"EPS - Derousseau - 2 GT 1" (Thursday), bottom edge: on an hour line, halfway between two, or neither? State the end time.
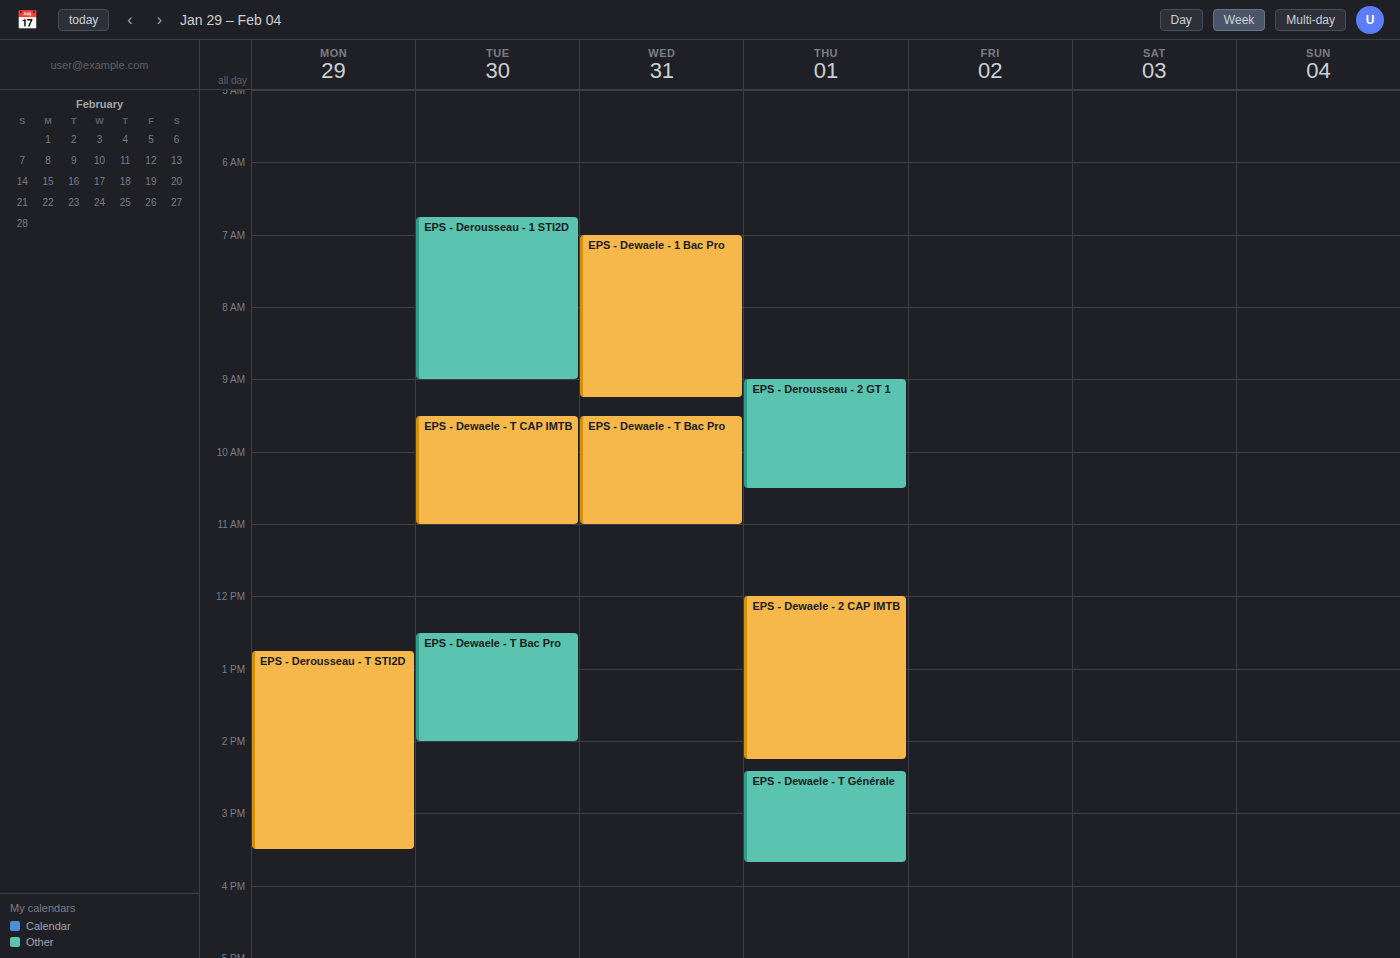
10:30 AM -- halfway between the 10 AM and 11 AM lines.